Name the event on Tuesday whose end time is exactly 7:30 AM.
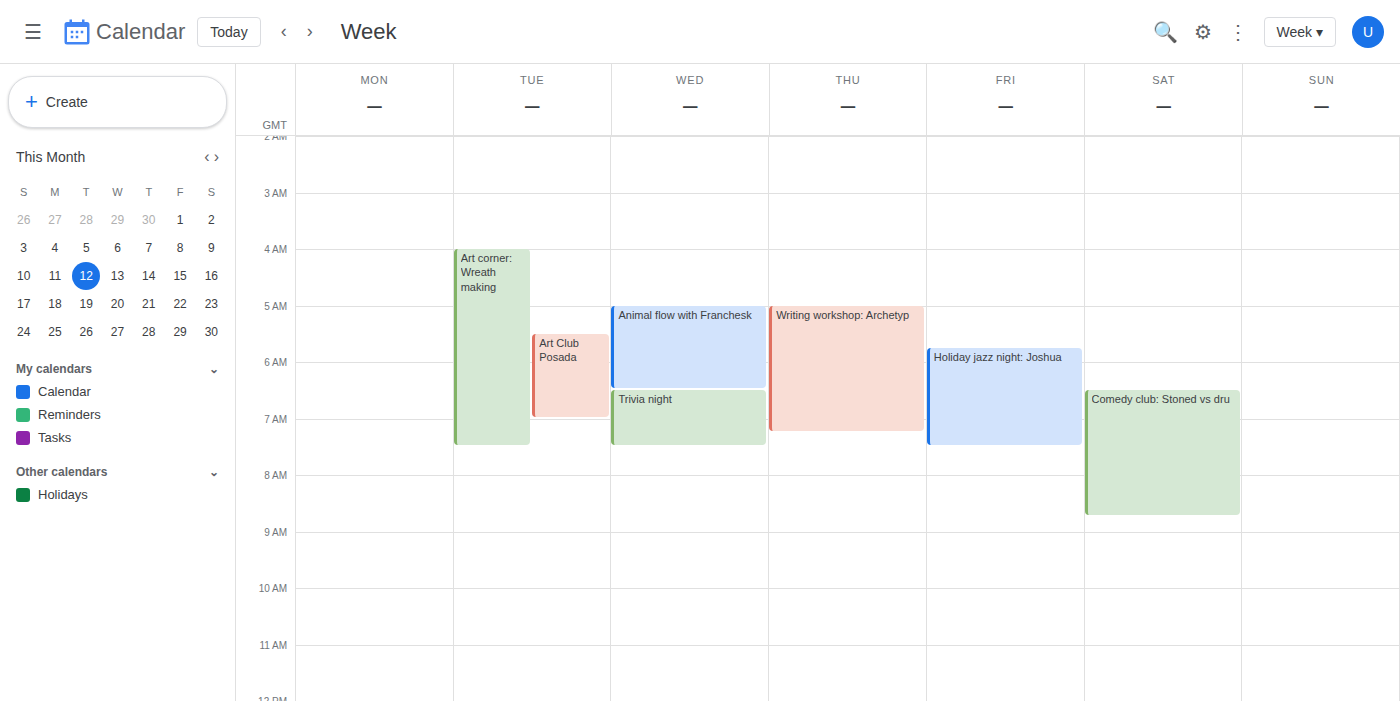
"Art corner: Wreath making"